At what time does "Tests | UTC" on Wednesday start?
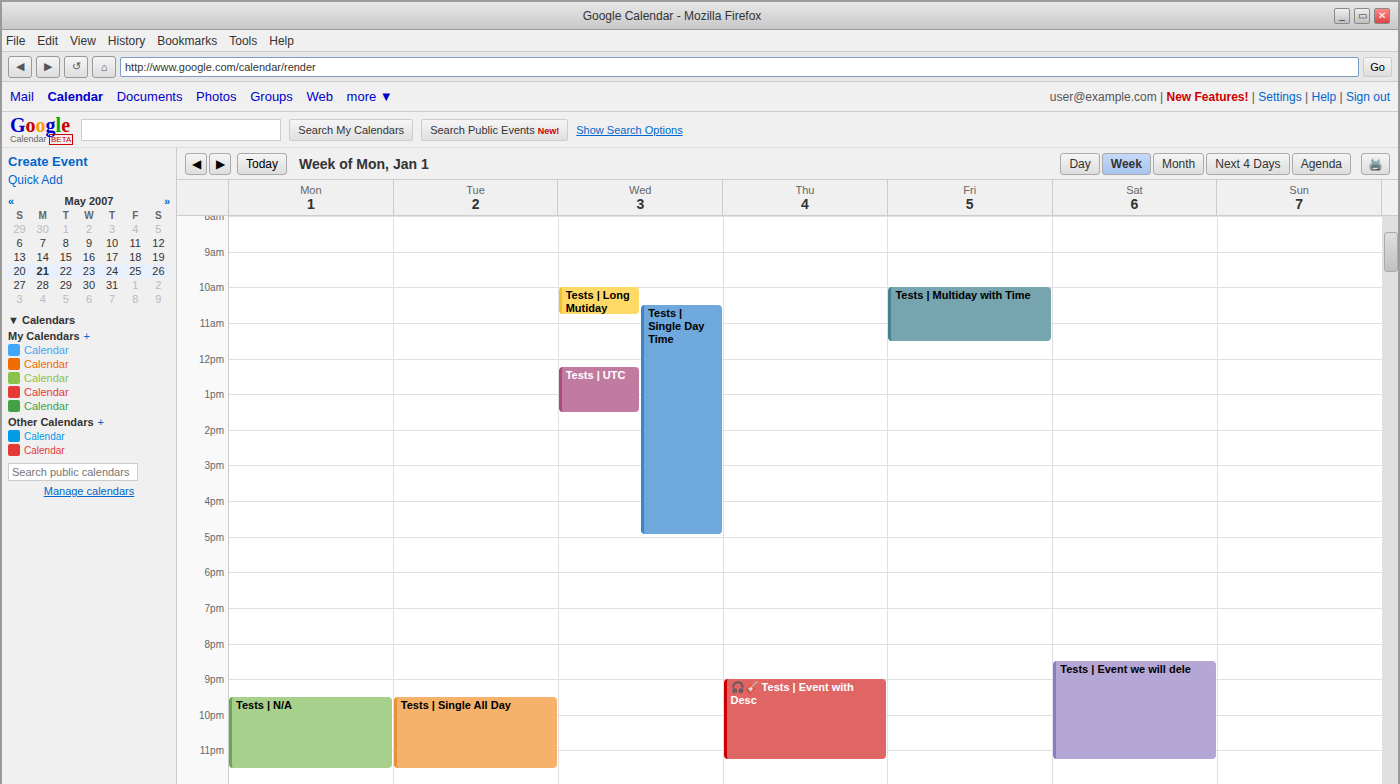
12:15